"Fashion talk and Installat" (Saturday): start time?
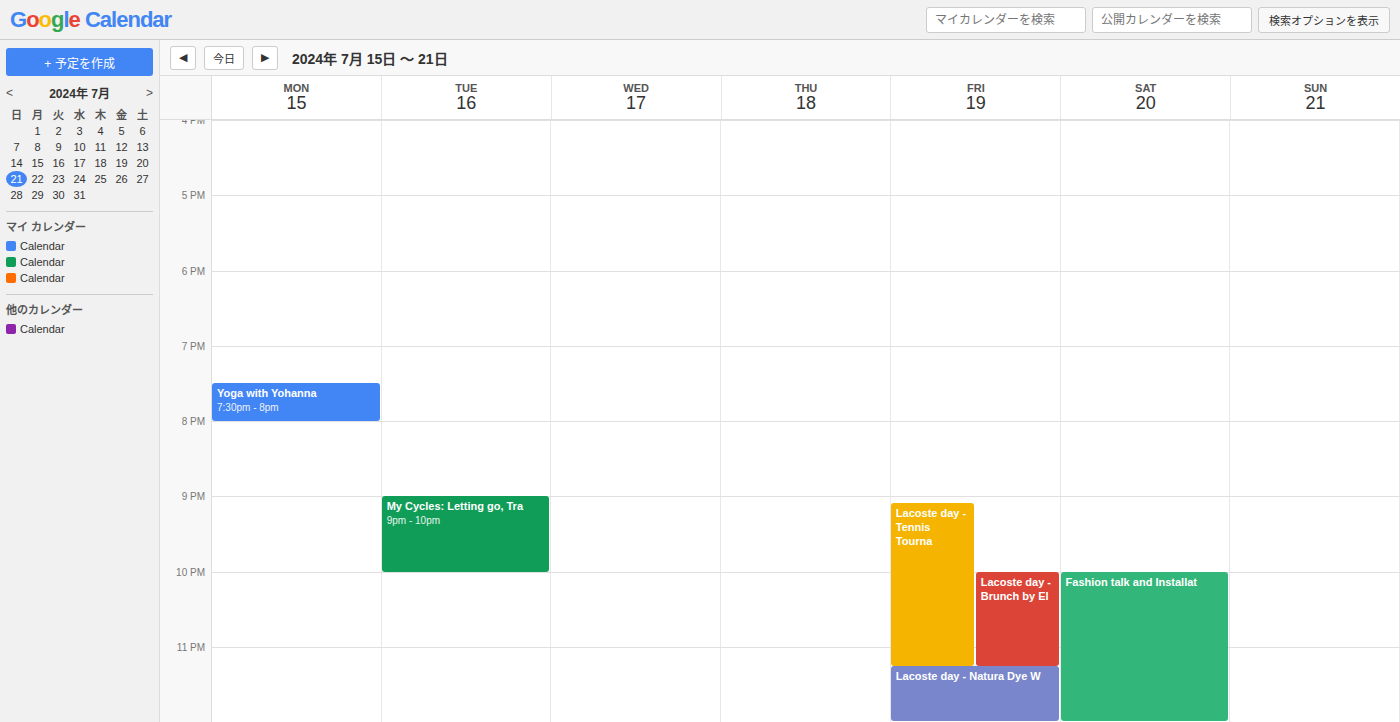
10:00 PM